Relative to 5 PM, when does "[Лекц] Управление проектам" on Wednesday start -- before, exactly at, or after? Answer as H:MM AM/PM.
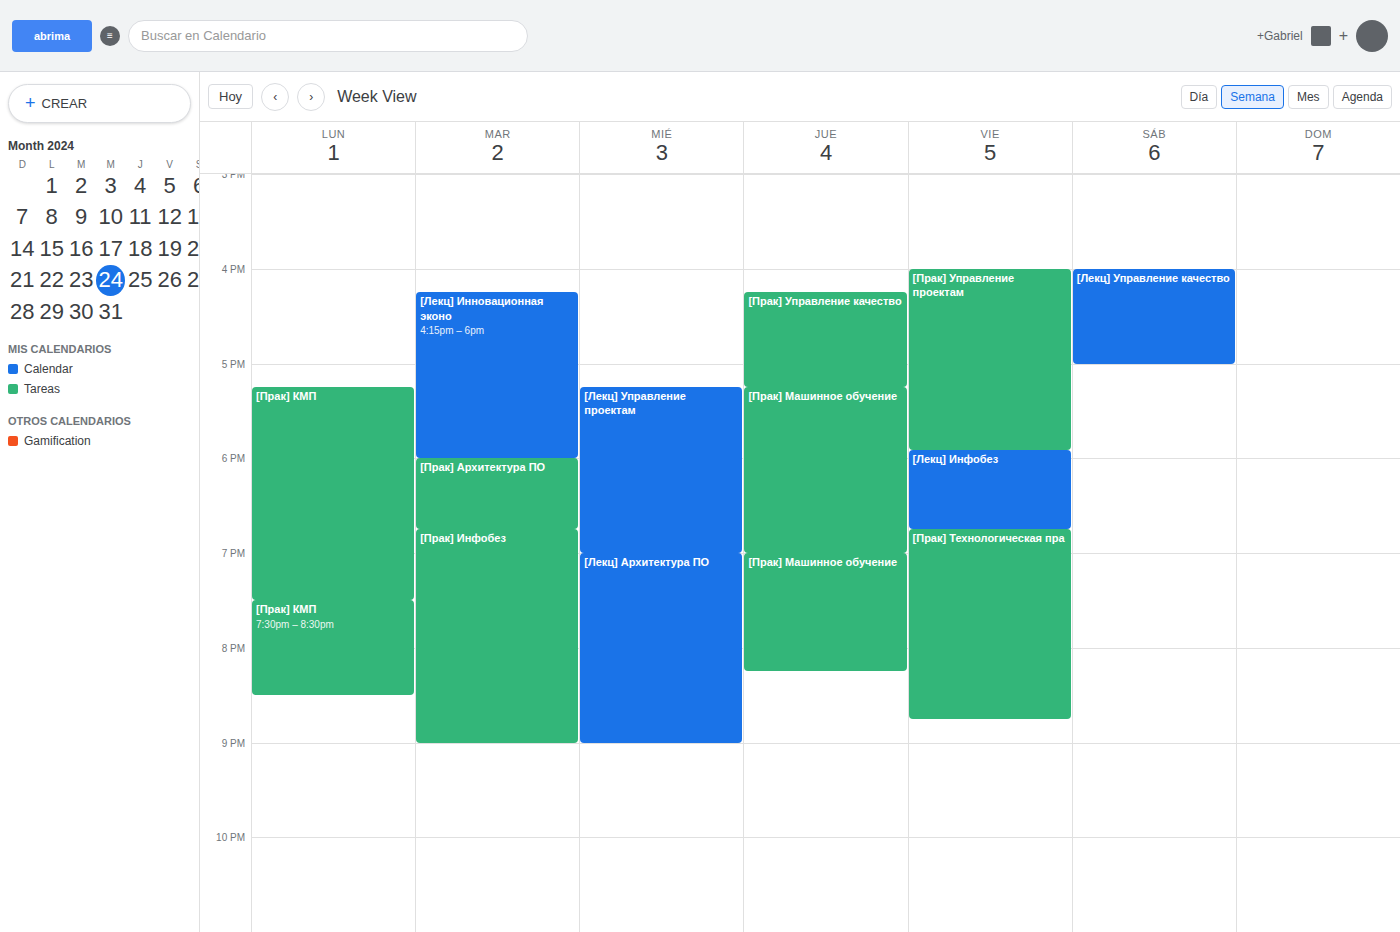
5:15 PM -- after 5 PM, 15 minutes below the 5 PM line.